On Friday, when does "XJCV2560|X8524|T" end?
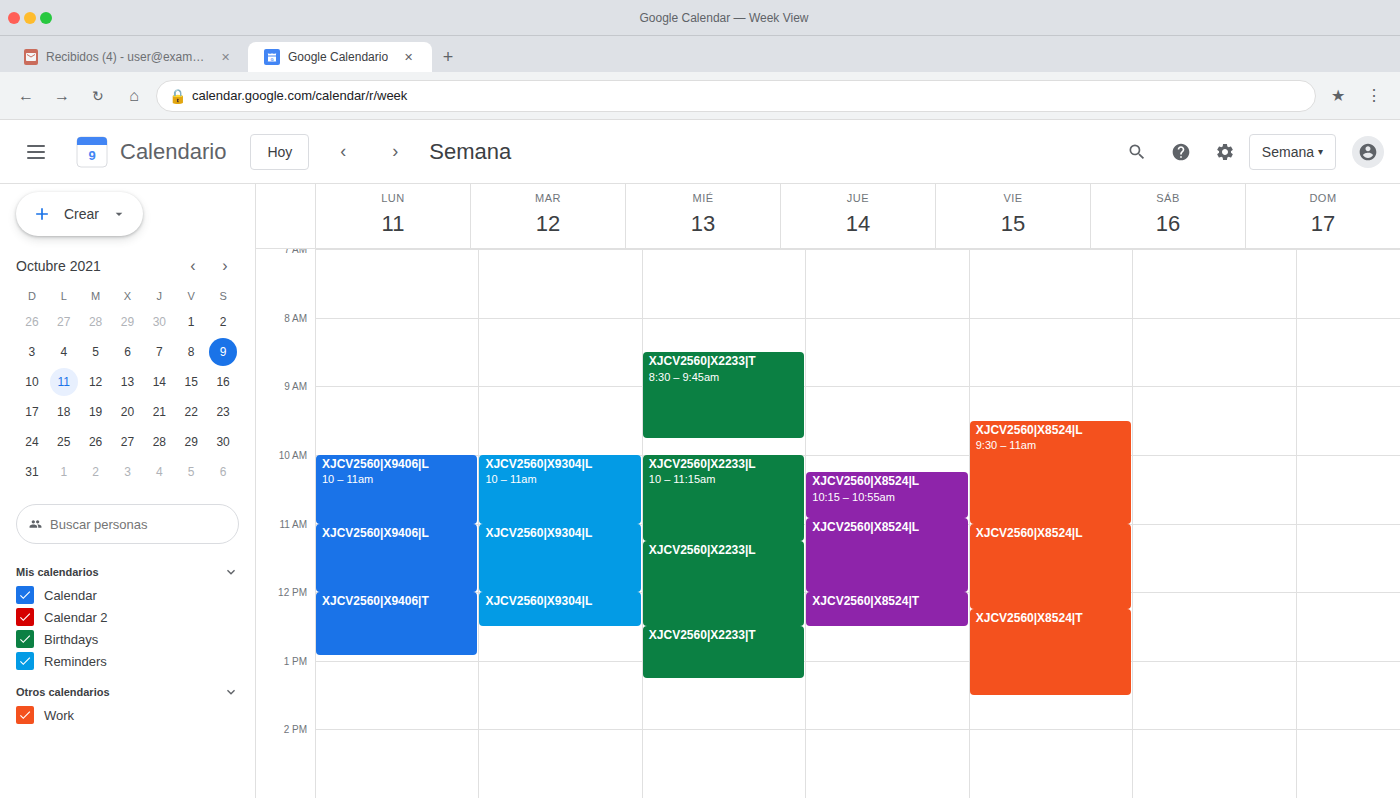
13:30